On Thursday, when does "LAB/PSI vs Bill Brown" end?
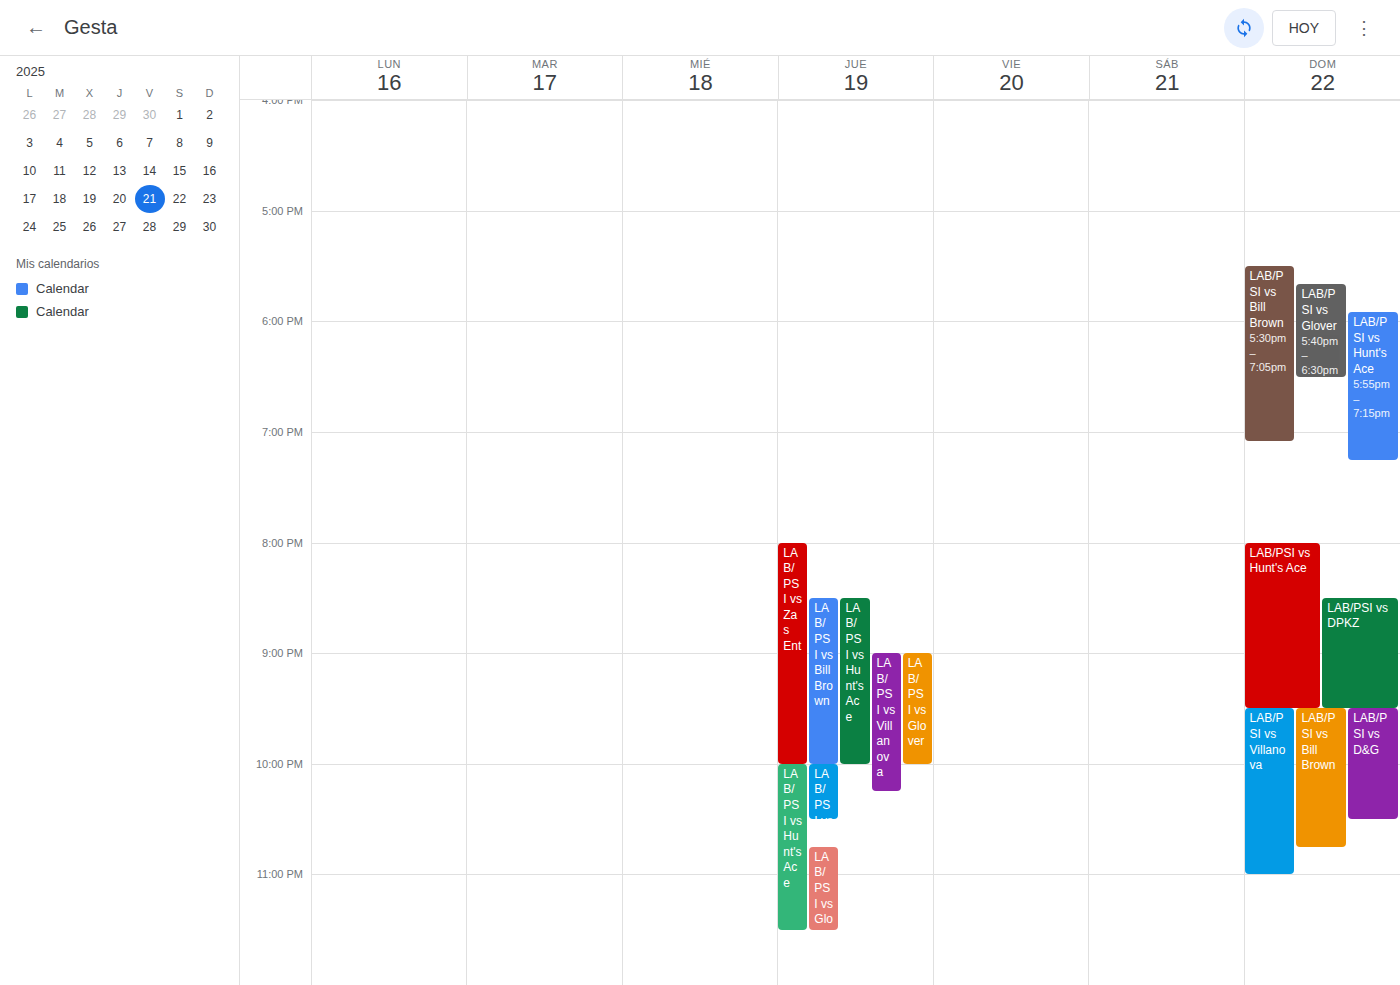
10:00 PM